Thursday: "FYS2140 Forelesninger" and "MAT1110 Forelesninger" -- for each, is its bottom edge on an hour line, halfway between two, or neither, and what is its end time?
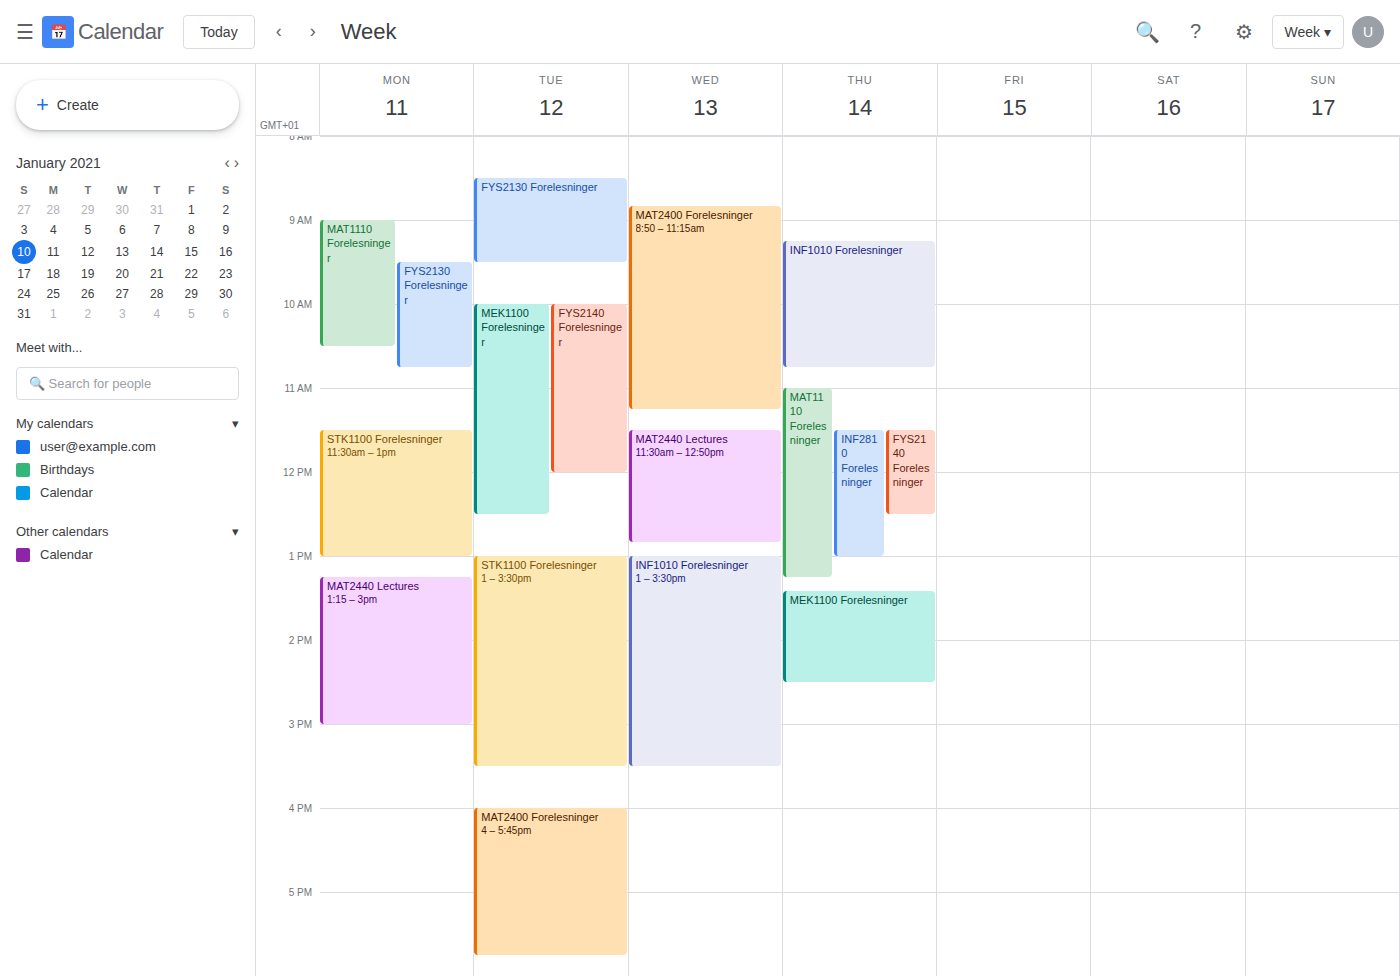
"FYS2140 Forelesninger": 12:30, halfway between the 12:00 and 13:00 lines. "MAT1110 Forelesninger": 13:15, neither: a quarter of the way from the 13:00 line to the 14:00 line.